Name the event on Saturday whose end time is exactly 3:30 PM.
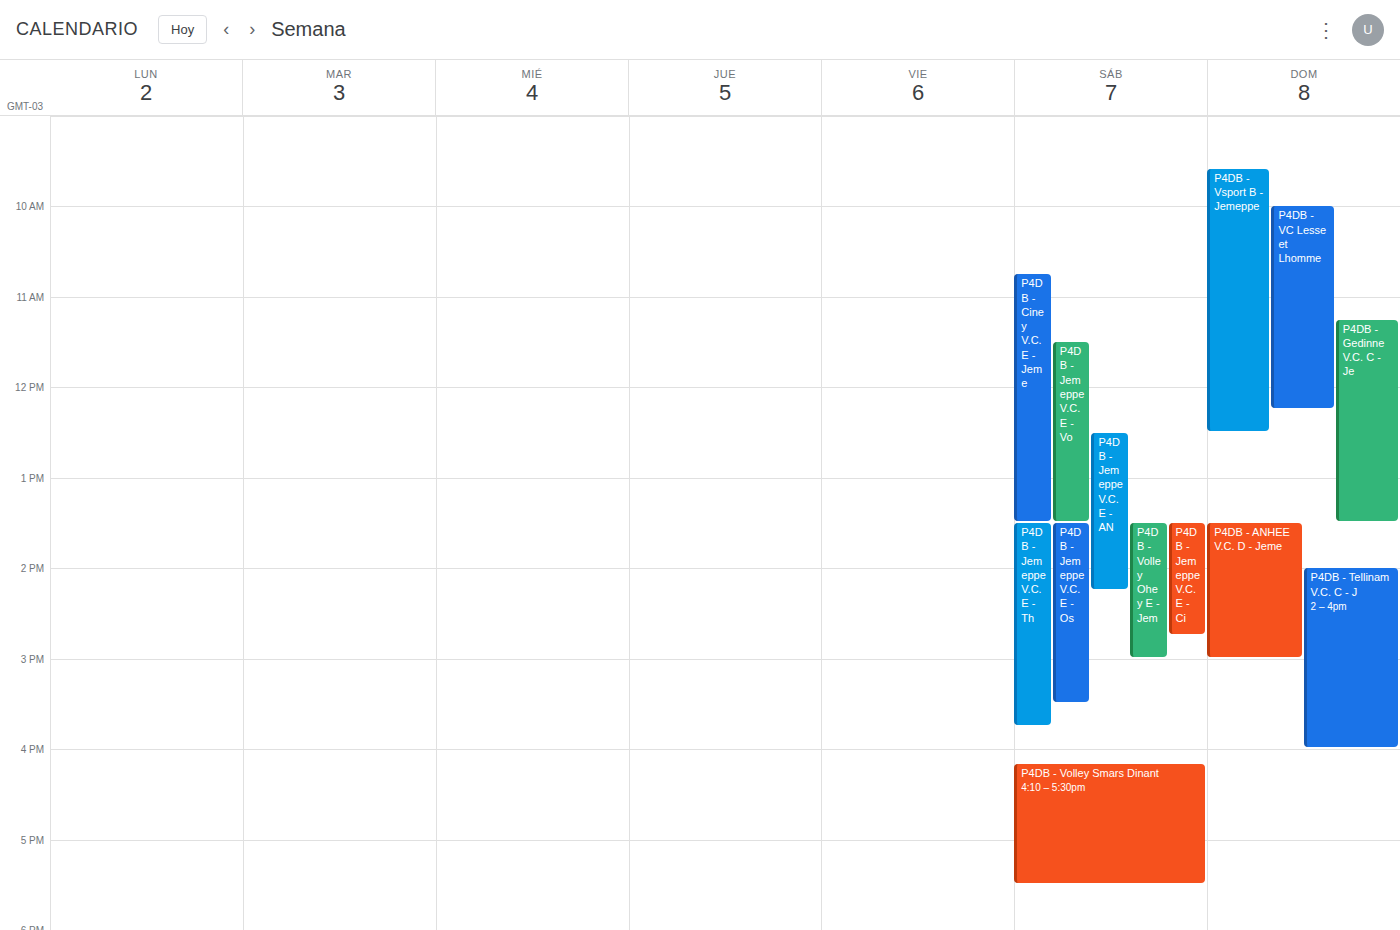
"P4DB - Jemeppe V.C. E - Os"